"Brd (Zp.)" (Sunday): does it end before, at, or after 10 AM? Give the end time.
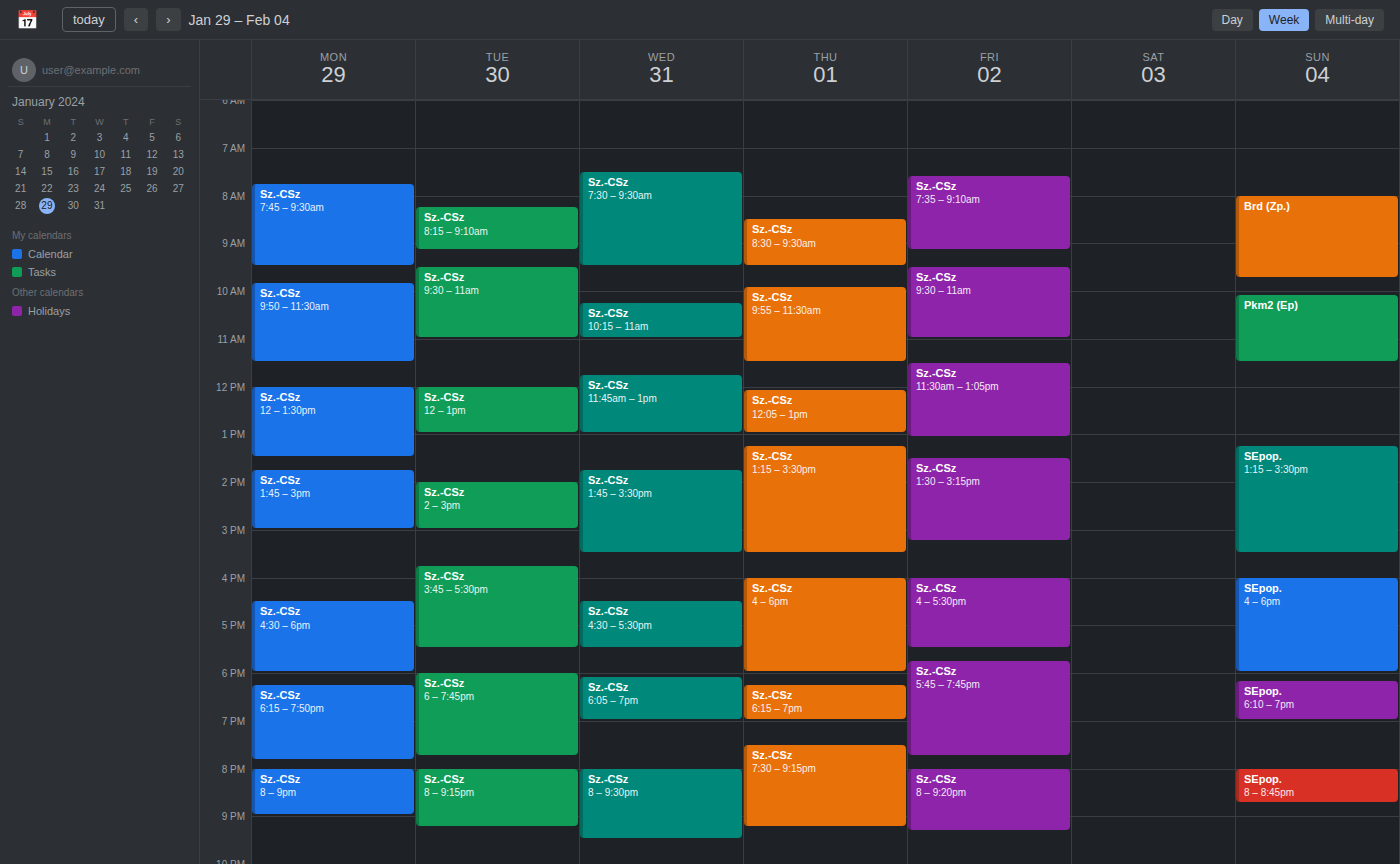
9:45 AM -- before 10 AM, 15 minutes above the 10 AM line.